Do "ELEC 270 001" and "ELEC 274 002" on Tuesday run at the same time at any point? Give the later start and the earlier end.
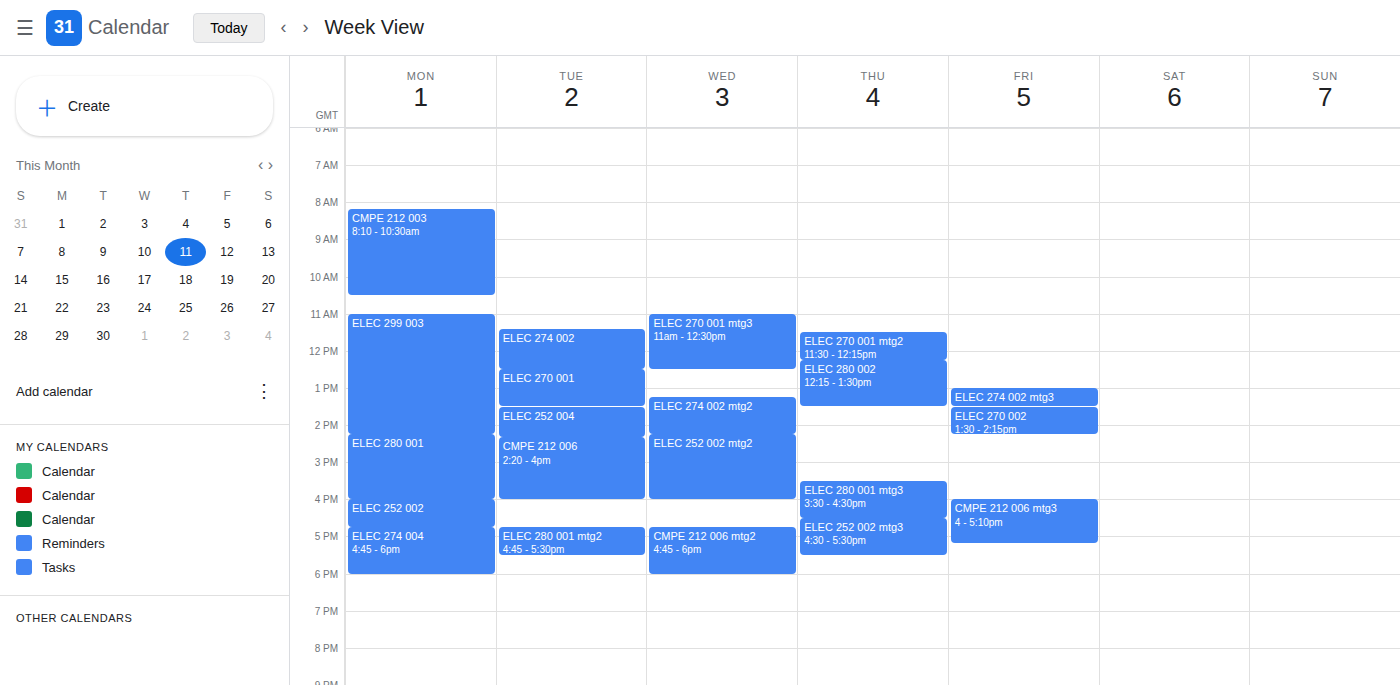
"ELEC 274 002" ends at 12:30 PM, exactly when "ELEC 270 001" starts -- they touch but do not overlap.